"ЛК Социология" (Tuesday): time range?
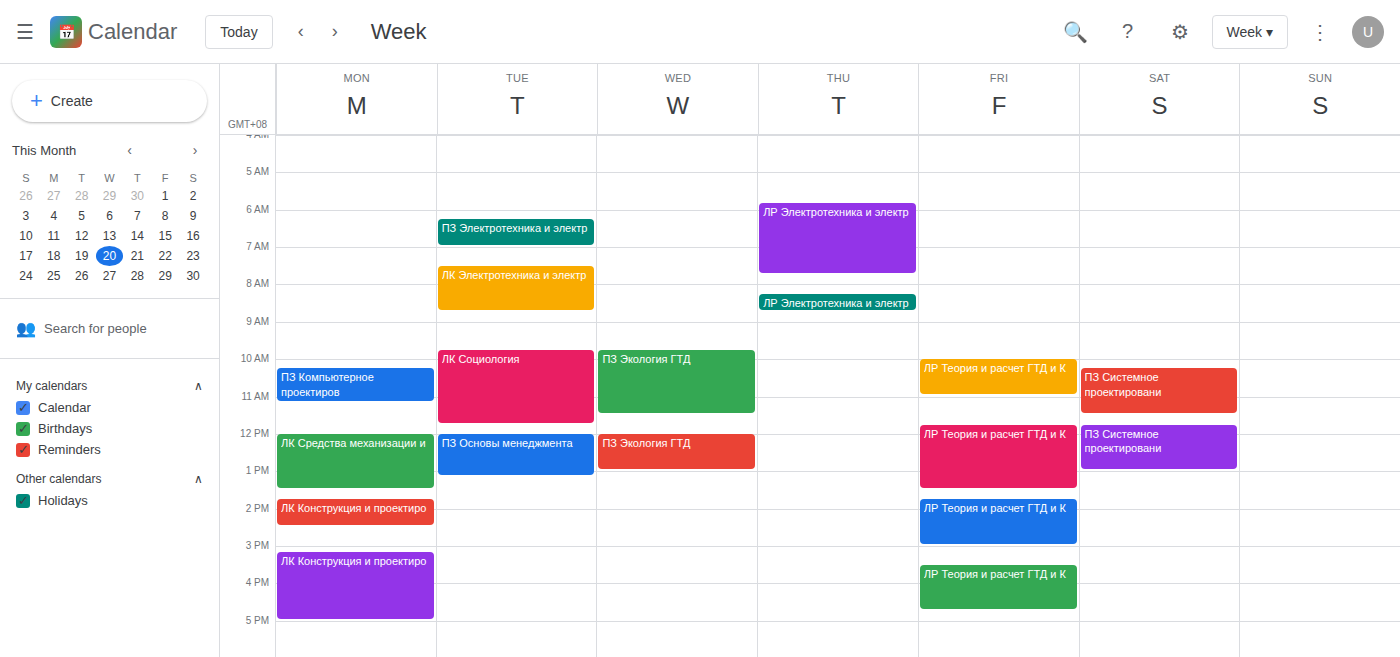
9:45 AM to 11:45 AM